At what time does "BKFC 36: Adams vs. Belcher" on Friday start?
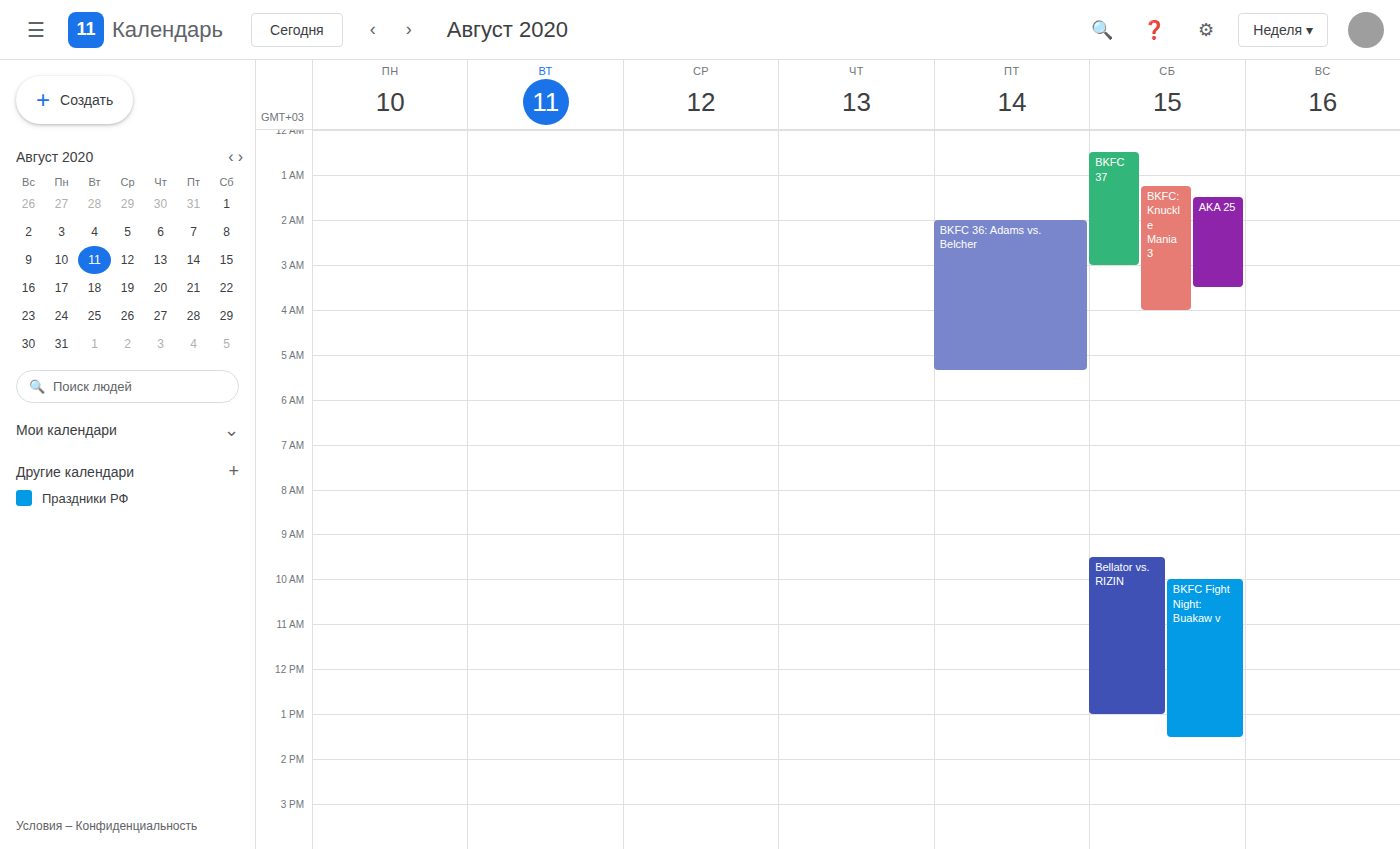
2:00 AM